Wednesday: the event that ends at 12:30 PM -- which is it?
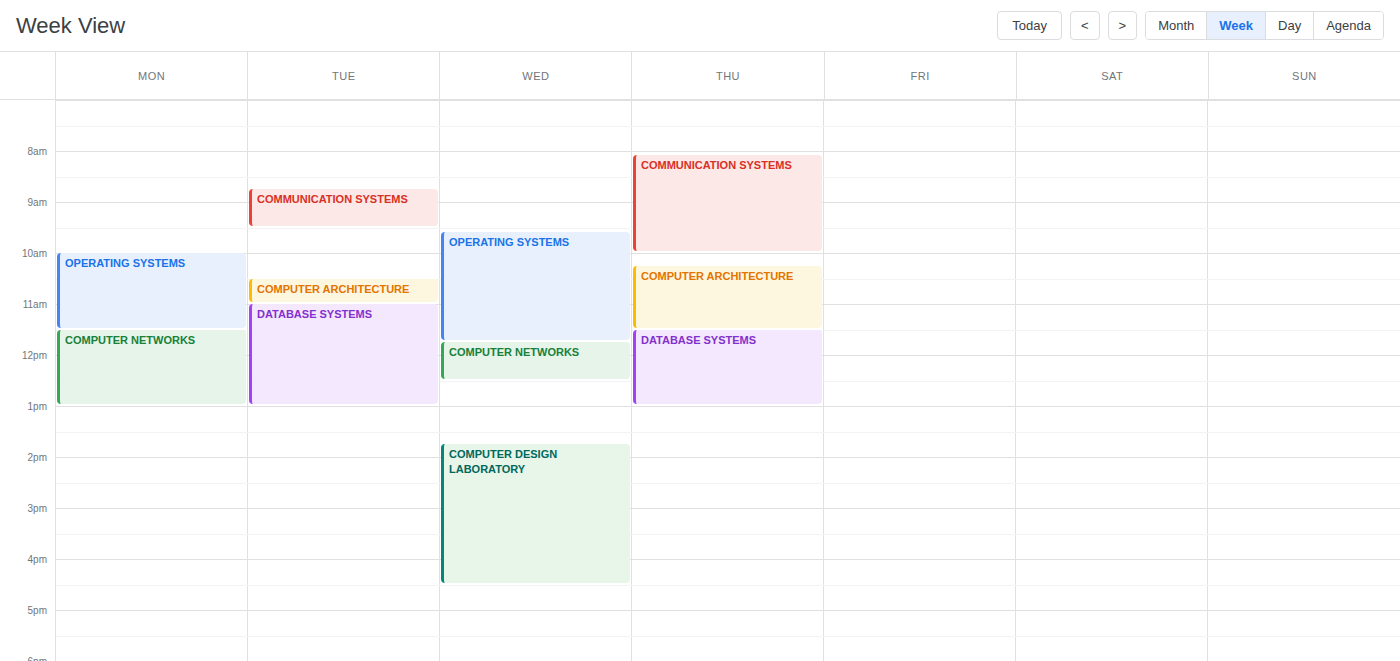
"COMPUTER NETWORKS"